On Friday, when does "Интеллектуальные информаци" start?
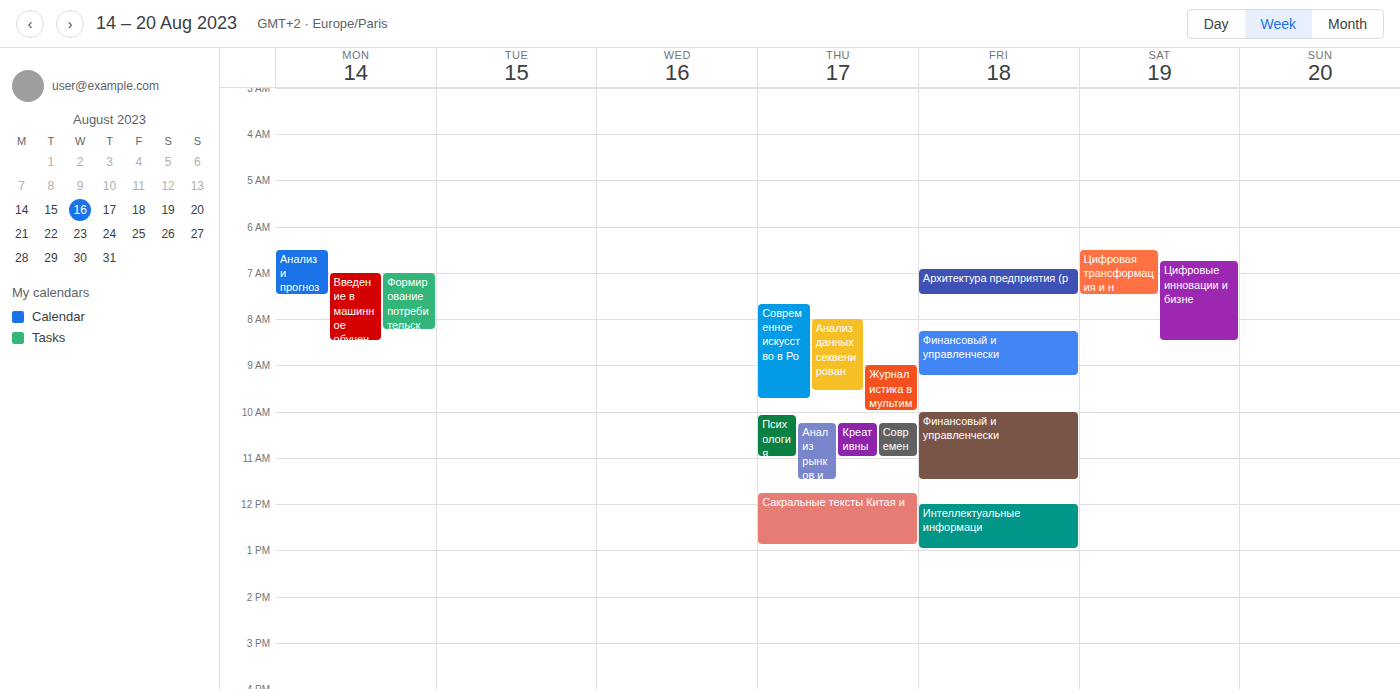
12:00 PM